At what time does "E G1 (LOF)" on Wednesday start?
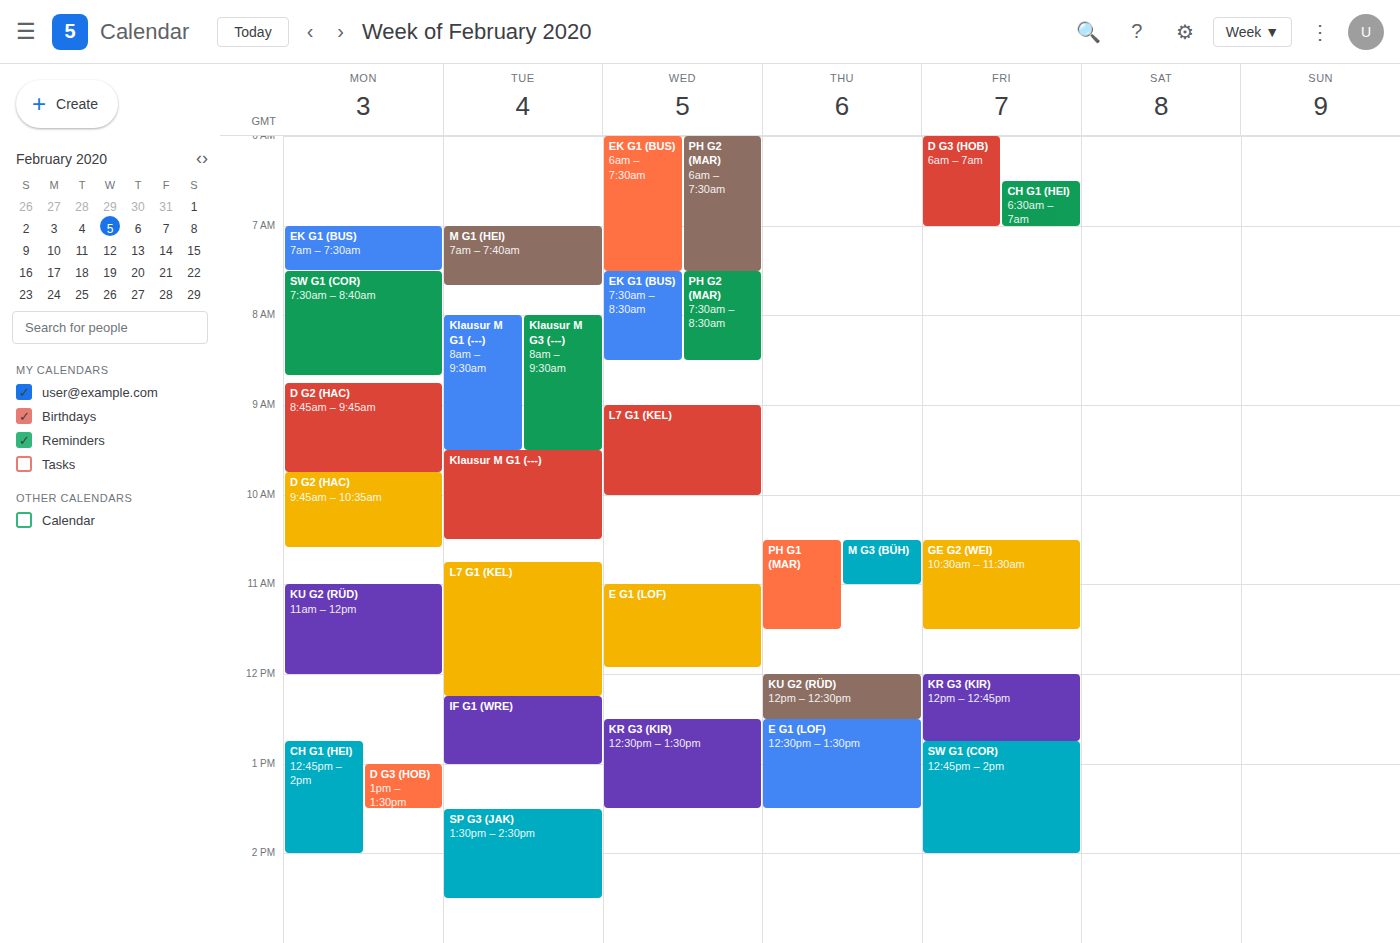
11:00 AM